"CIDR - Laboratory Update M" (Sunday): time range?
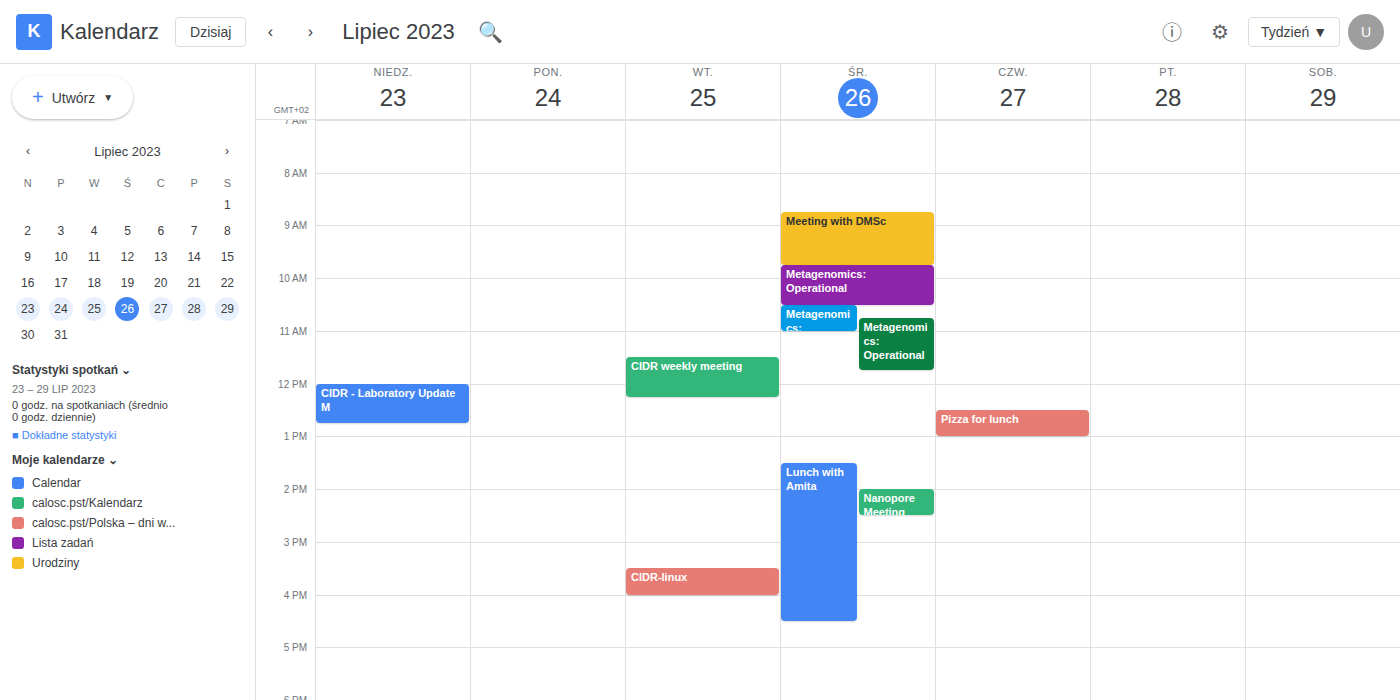
12:00 PM to 12:45 PM